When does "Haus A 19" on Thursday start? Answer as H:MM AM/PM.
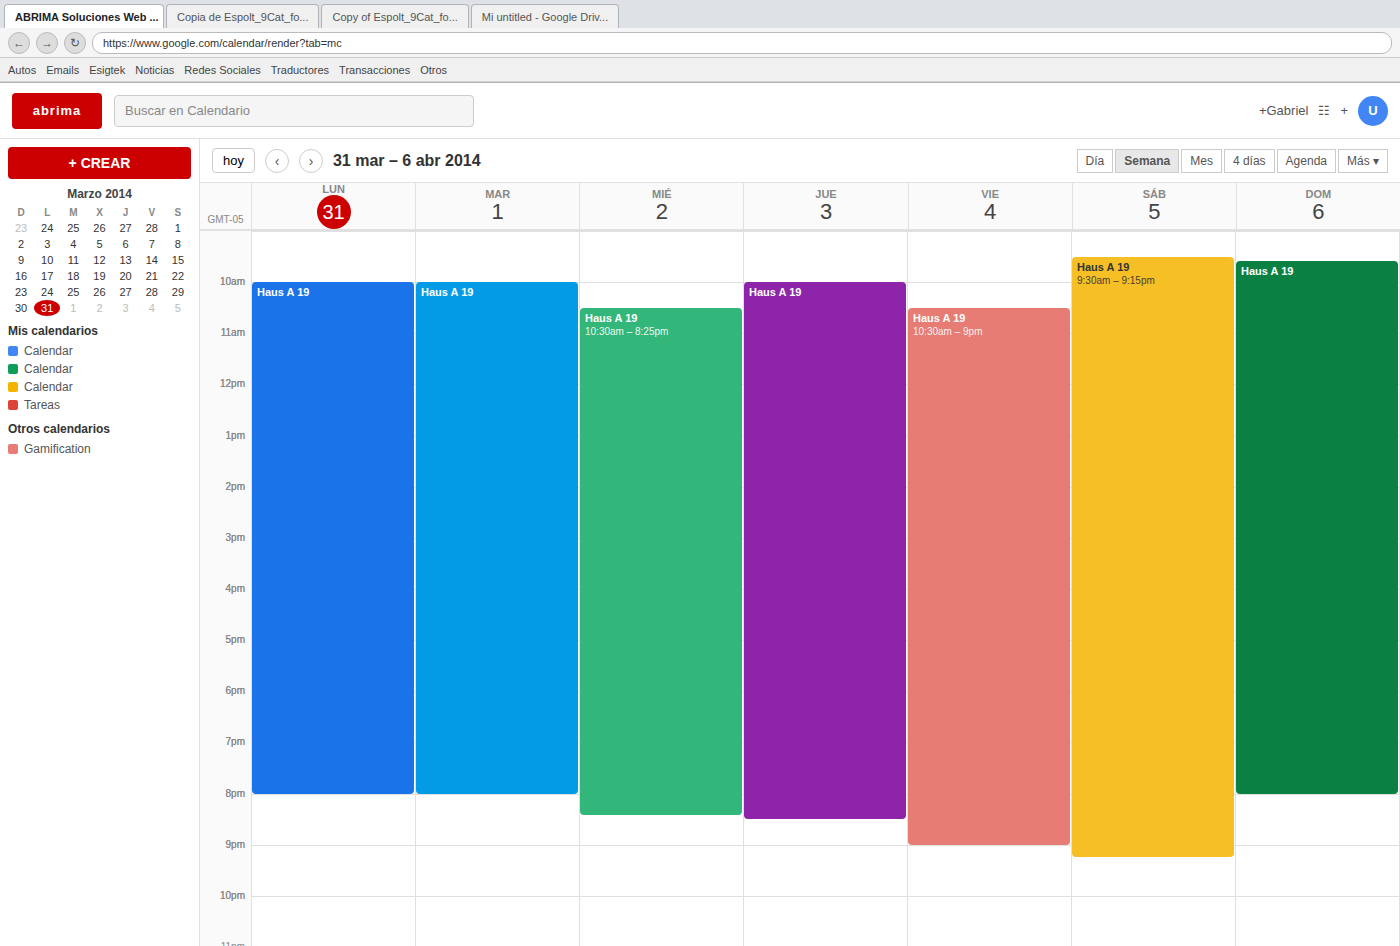
10:00 AM